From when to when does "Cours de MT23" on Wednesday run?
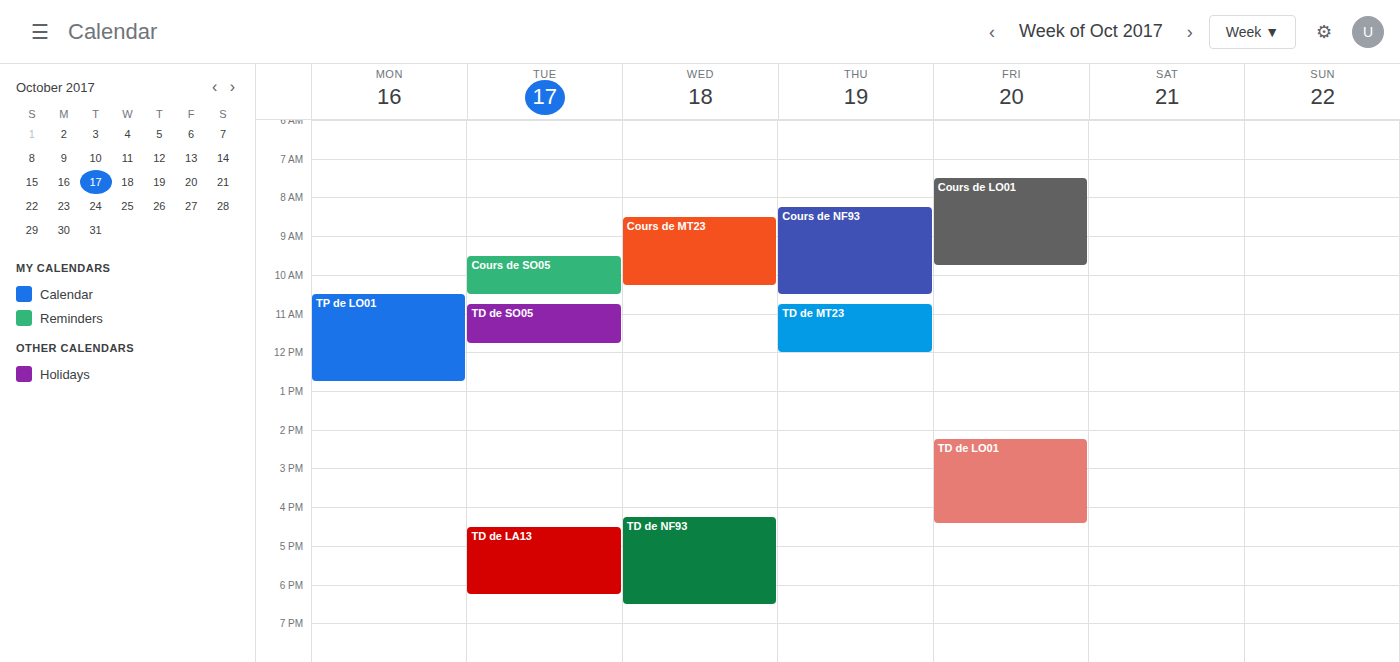
8:30 AM to 10:15 AM